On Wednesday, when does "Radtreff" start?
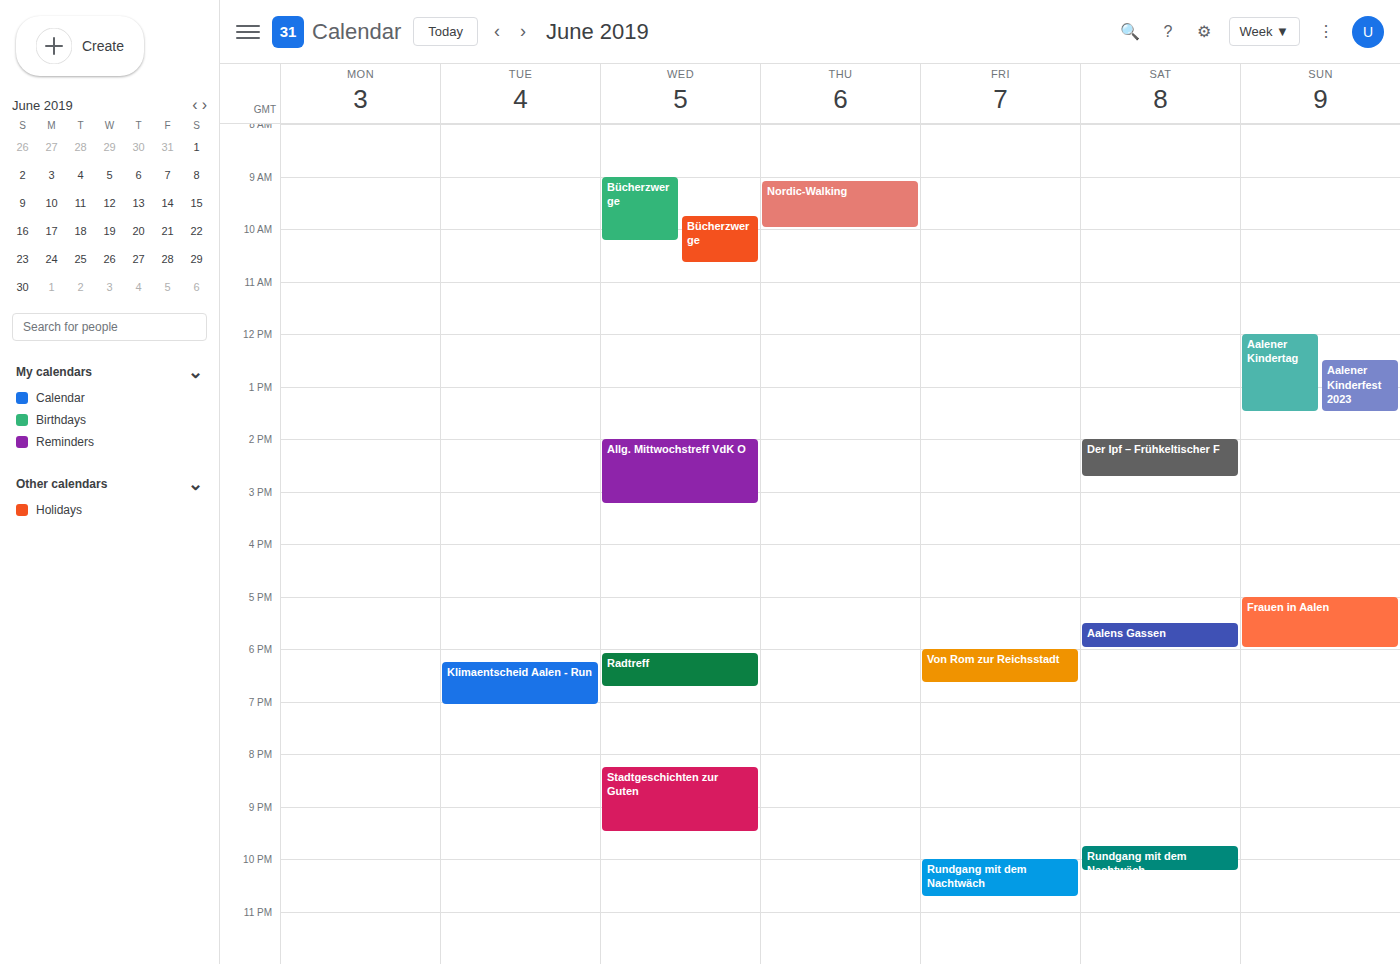
18:05